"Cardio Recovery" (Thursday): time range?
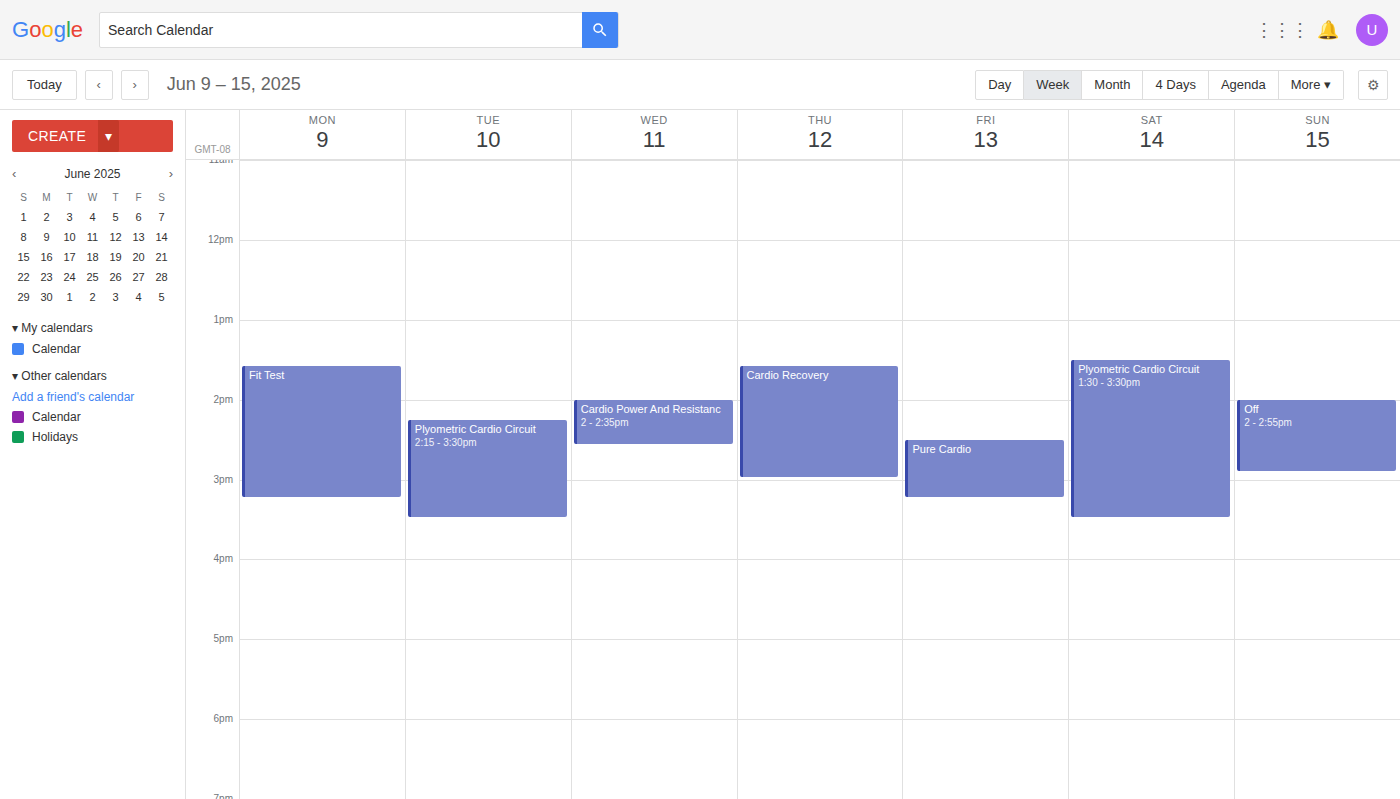
1:35 PM to 3:00 PM